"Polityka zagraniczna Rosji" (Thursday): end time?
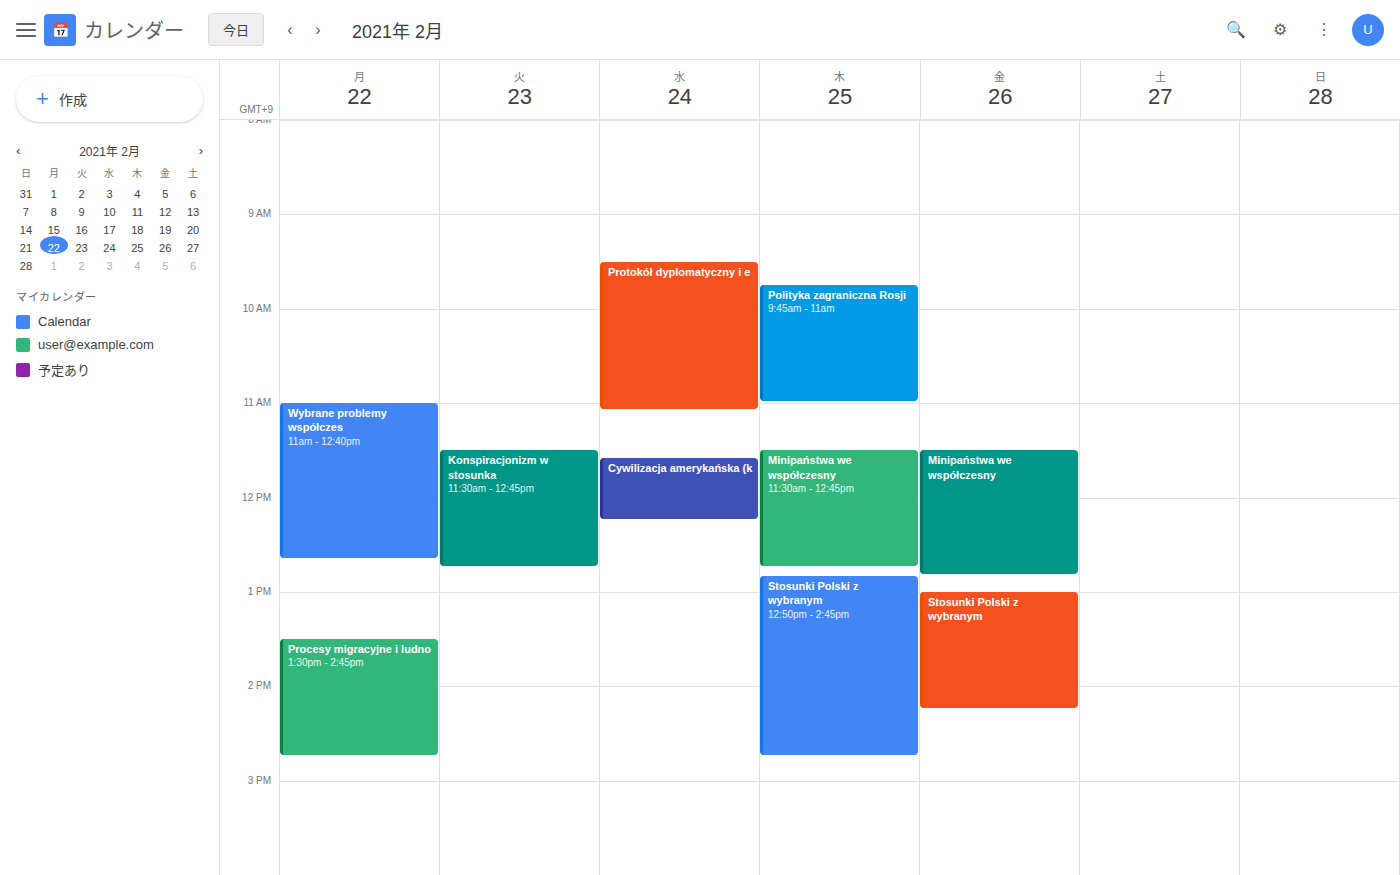
11:00 AM